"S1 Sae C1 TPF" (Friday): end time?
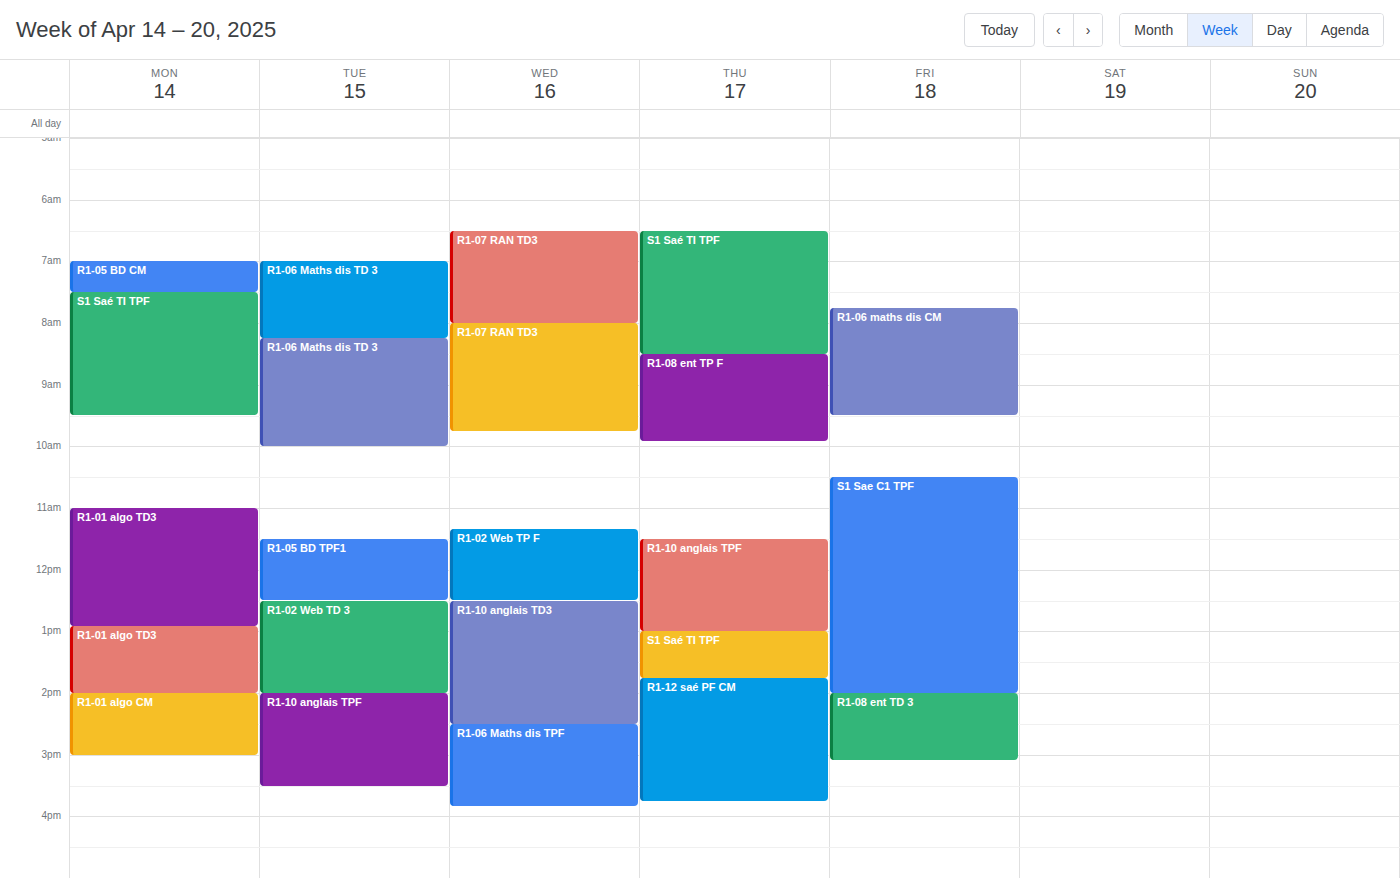
2:00 PM